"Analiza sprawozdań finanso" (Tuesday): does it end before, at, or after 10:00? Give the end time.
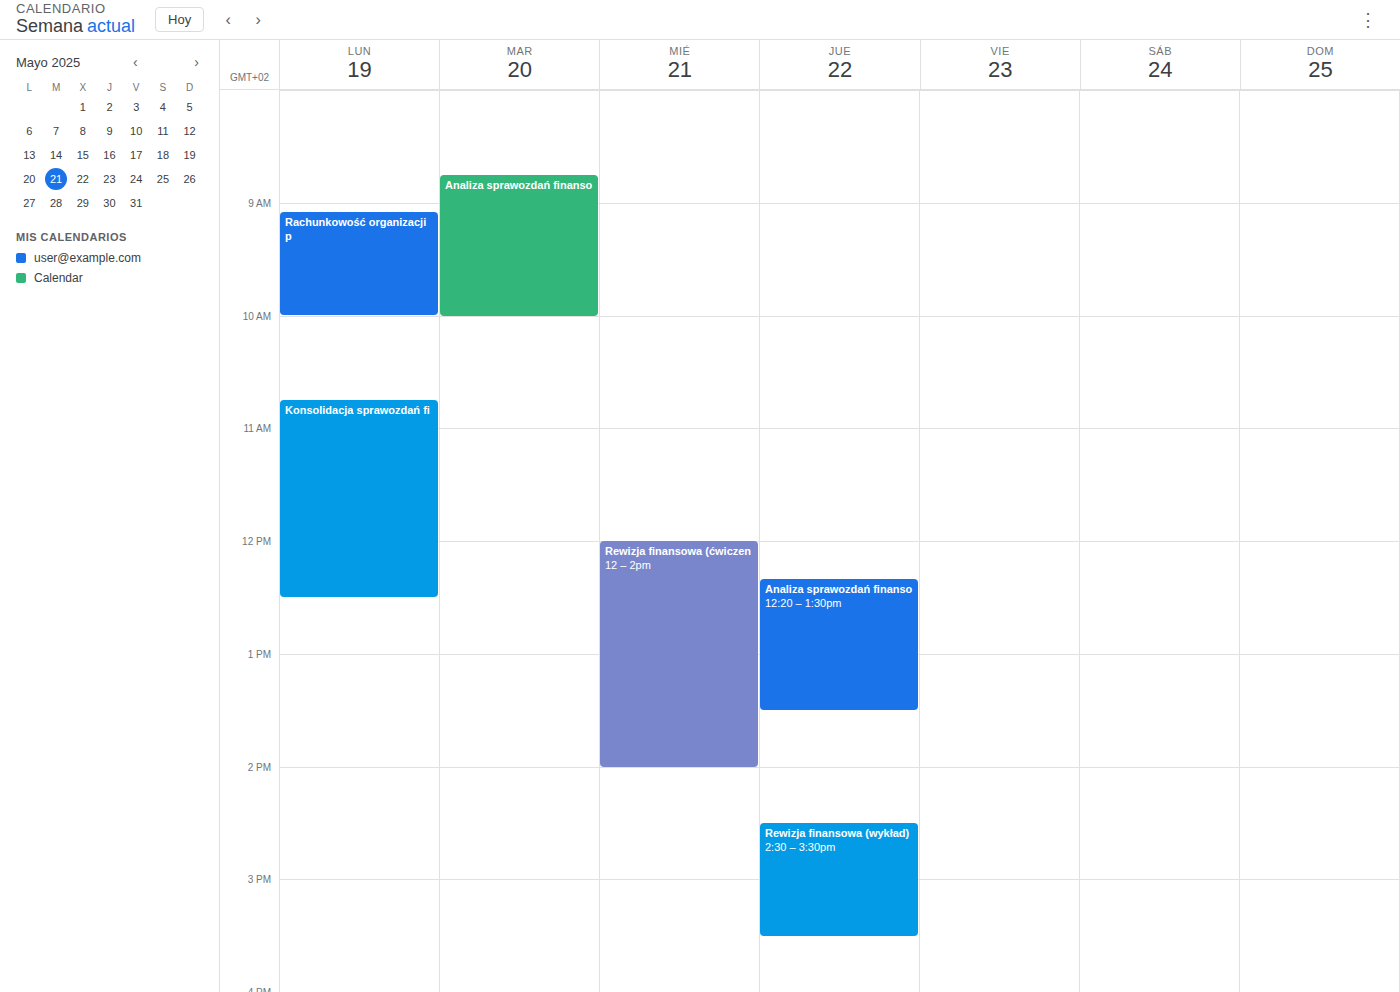
10:00 -- exactly at 10:00, on the 10:00 line.